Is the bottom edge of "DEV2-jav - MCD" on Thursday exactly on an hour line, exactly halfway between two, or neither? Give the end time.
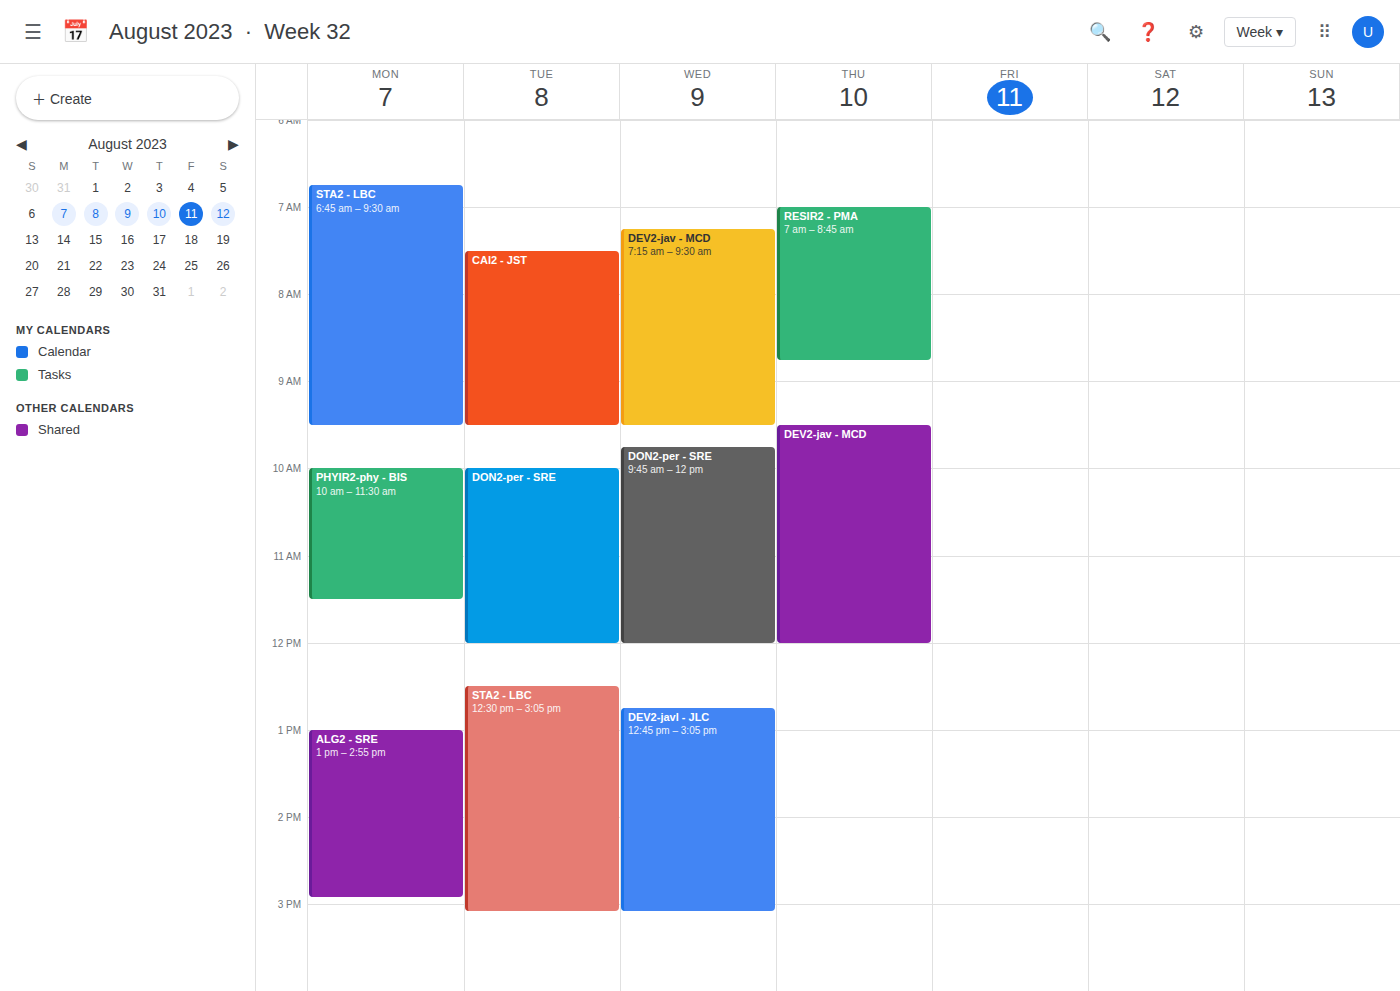
12:00 PM -- exactly on the 12 PM line.